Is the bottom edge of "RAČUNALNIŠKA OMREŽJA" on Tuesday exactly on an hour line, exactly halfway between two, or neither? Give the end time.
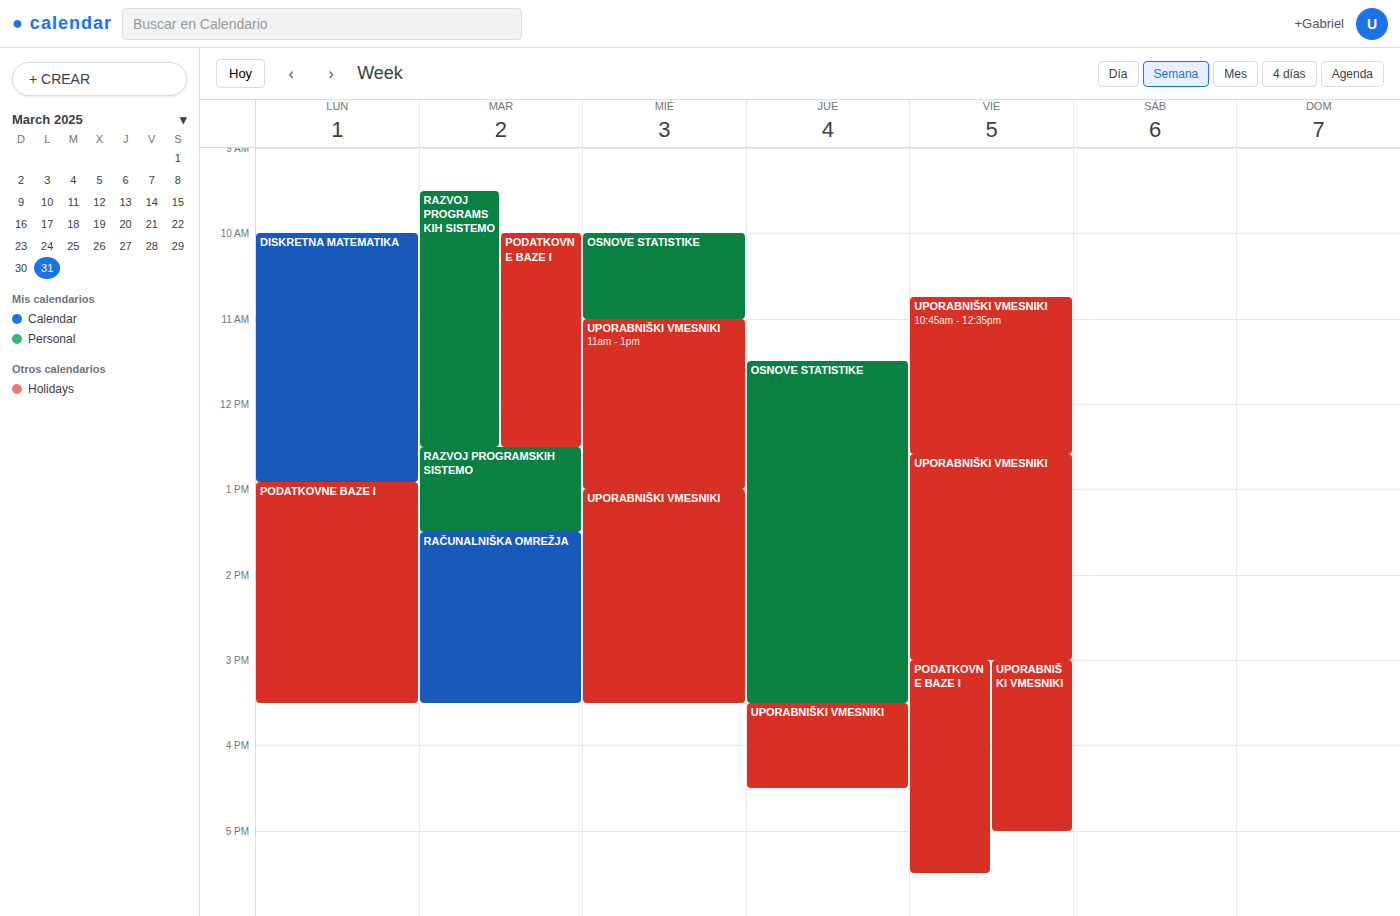
3:30 PM -- halfway between the 3 PM and 4 PM lines.